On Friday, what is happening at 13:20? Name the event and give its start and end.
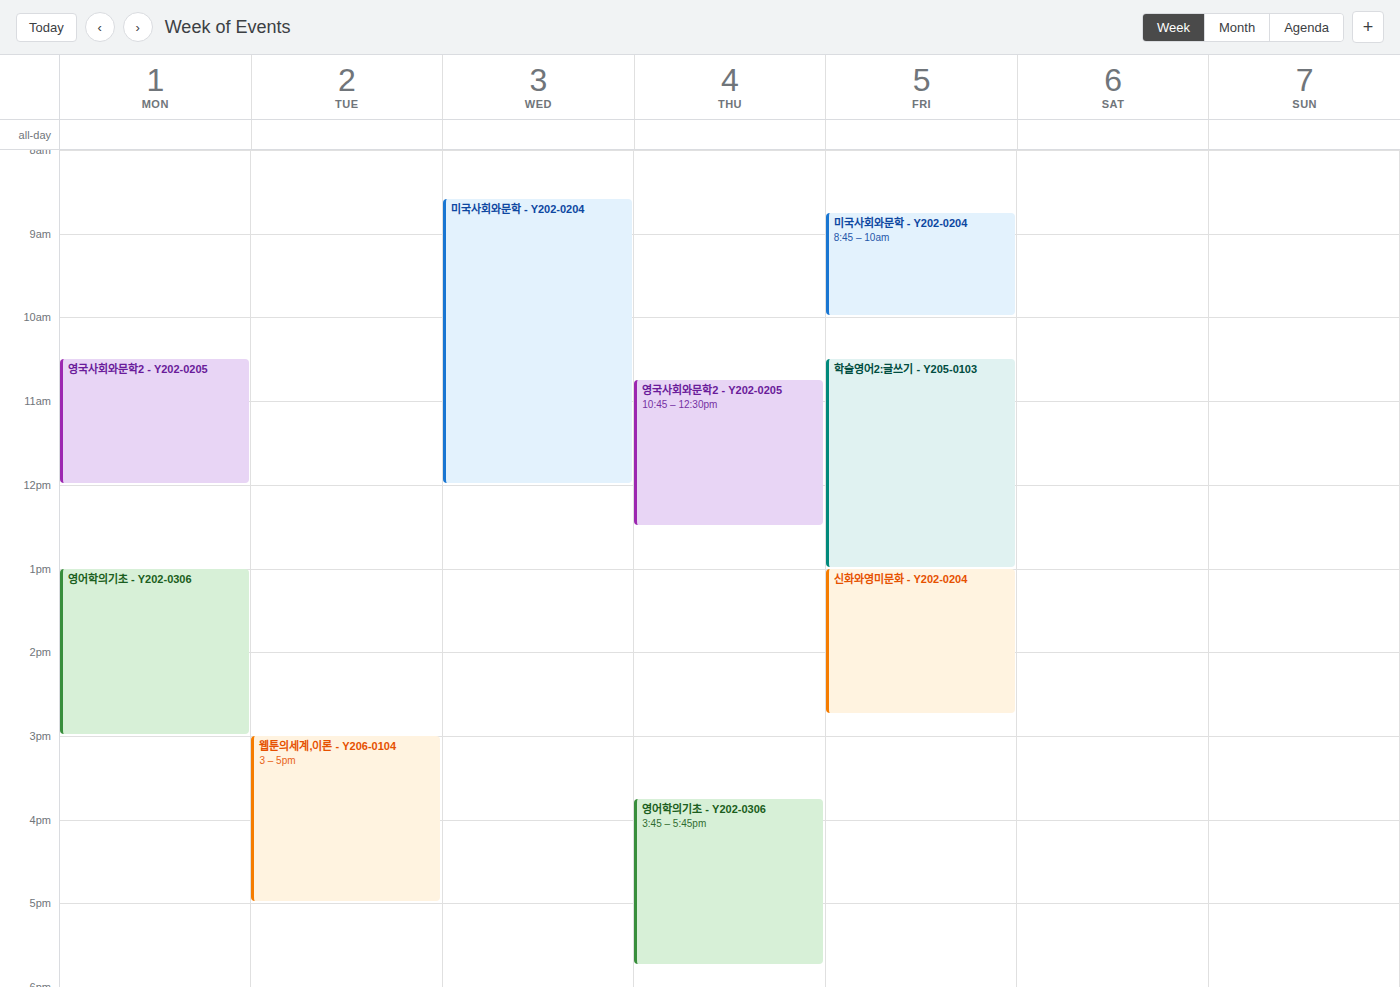
"신화와영미문화 - Y202-0204", 13:00 to 14:45